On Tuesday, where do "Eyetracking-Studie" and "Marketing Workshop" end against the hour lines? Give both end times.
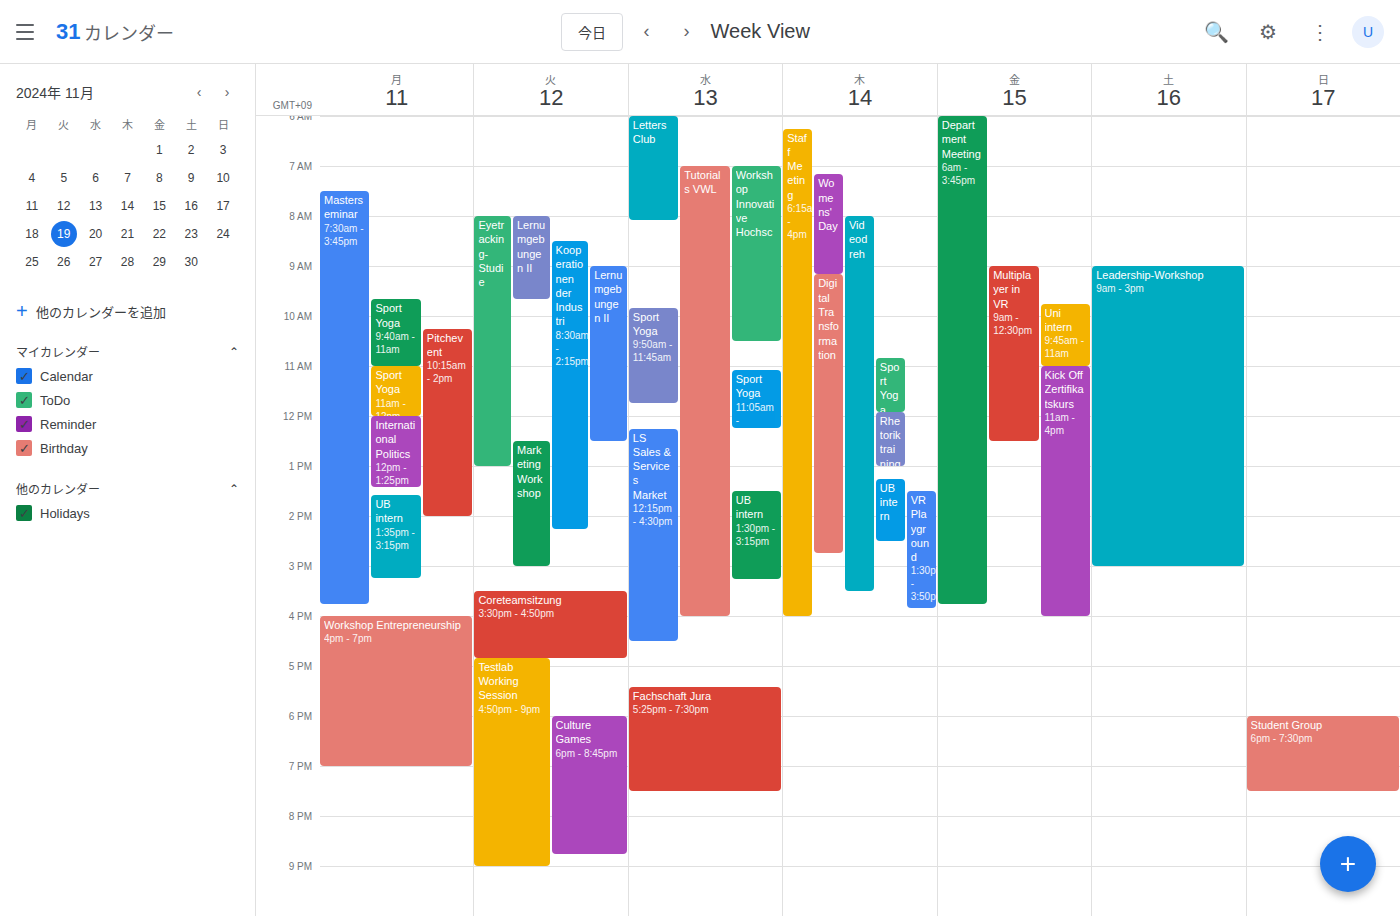
"Eyetracking-Studie": 1:00 PM, exactly on the 1 PM line. "Marketing Workshop": 3:00 PM, exactly on the 3 PM line.